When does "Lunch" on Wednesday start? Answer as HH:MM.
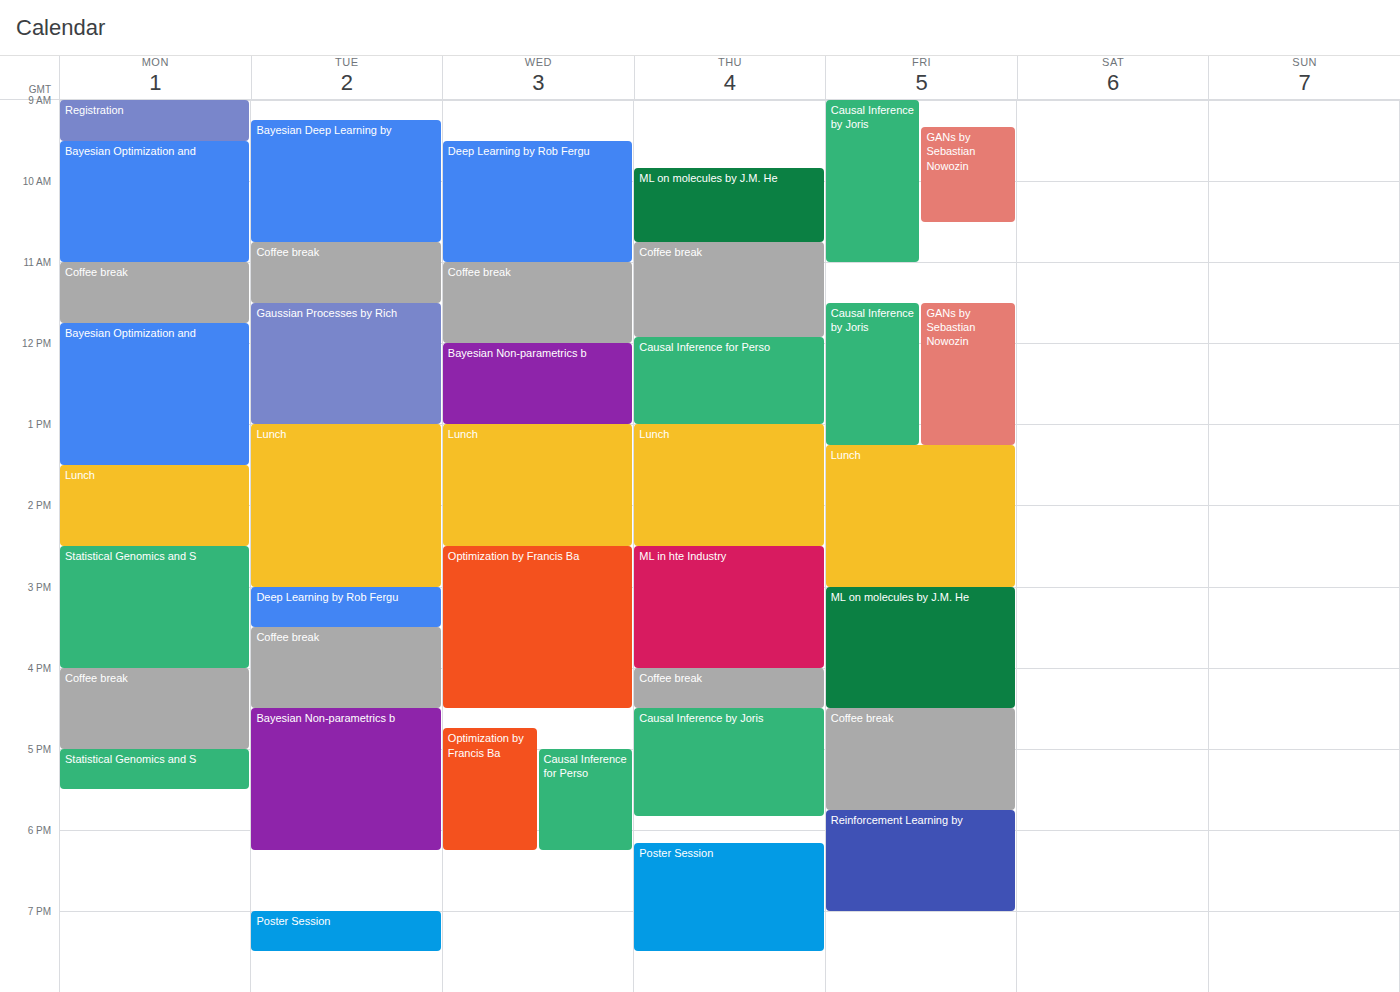
13:00